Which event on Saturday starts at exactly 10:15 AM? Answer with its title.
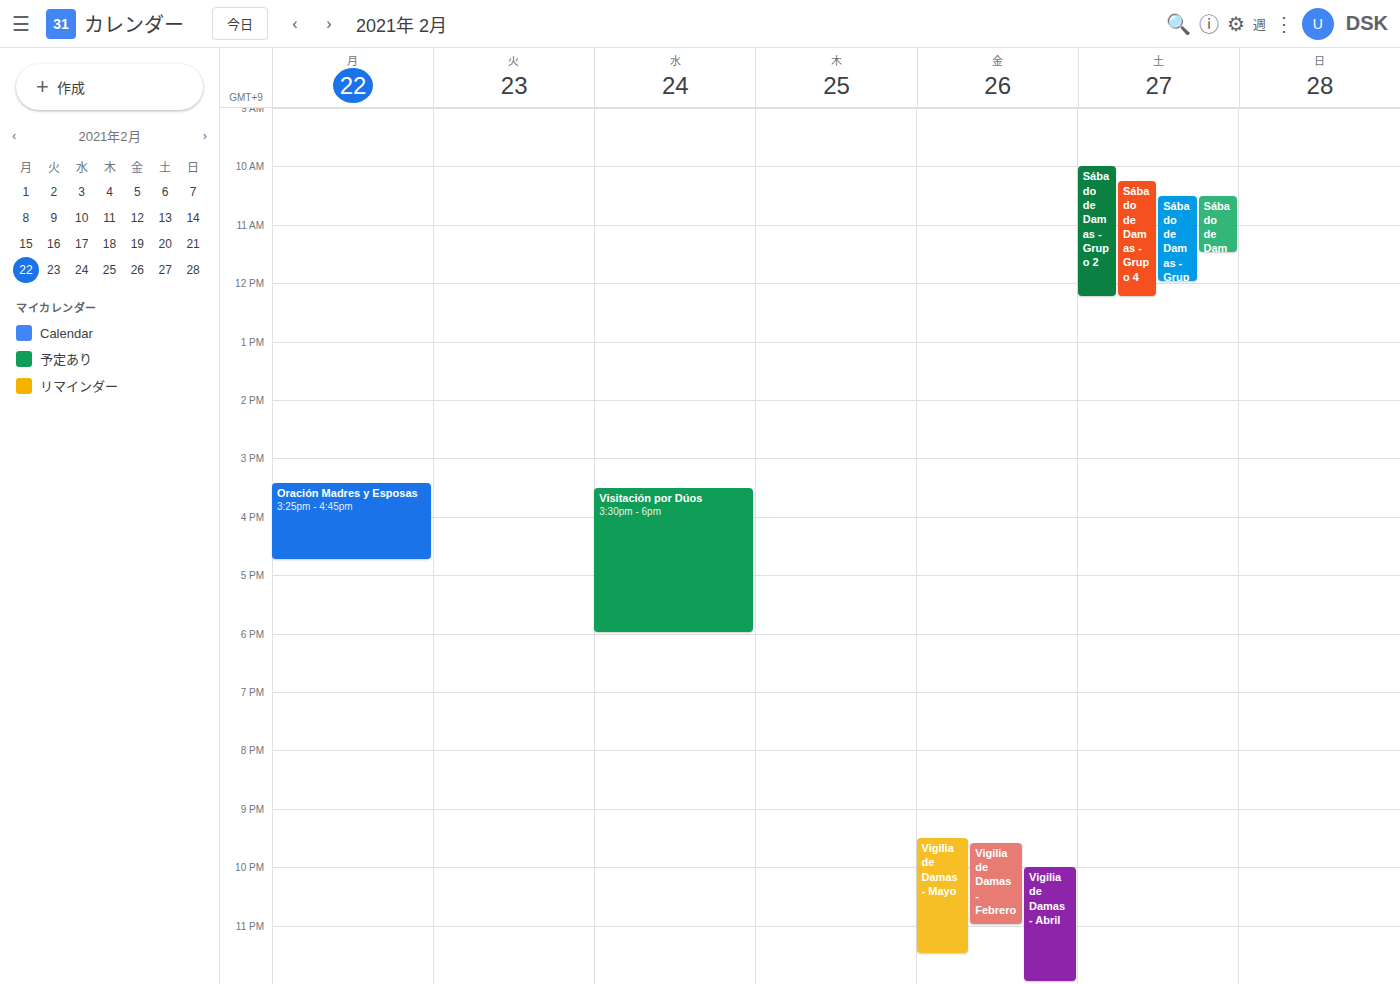
"Sábado de Damas - Grupo 4"